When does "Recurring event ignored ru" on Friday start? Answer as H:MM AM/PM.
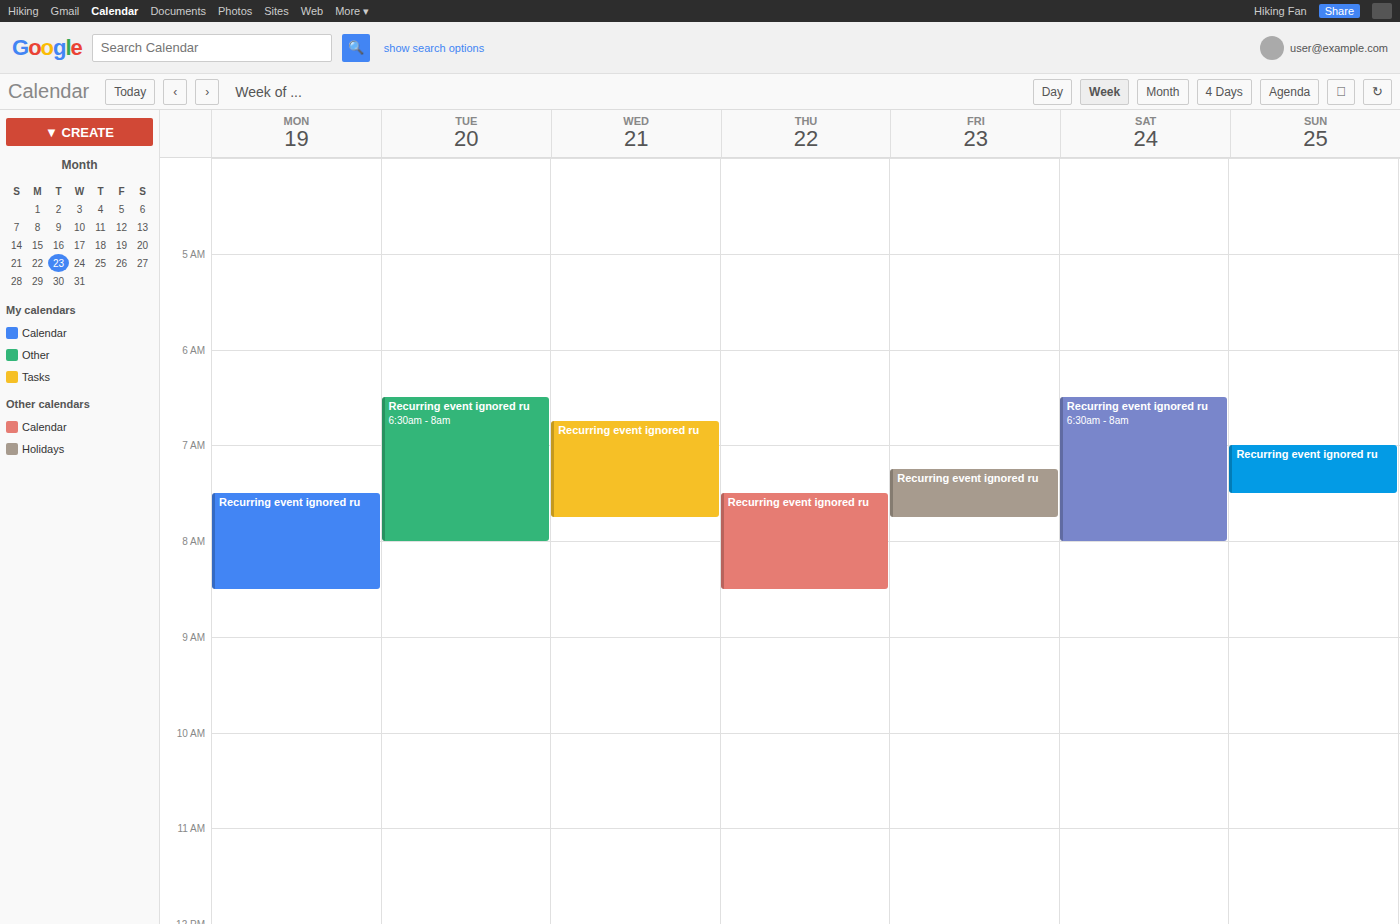
7:15 AM